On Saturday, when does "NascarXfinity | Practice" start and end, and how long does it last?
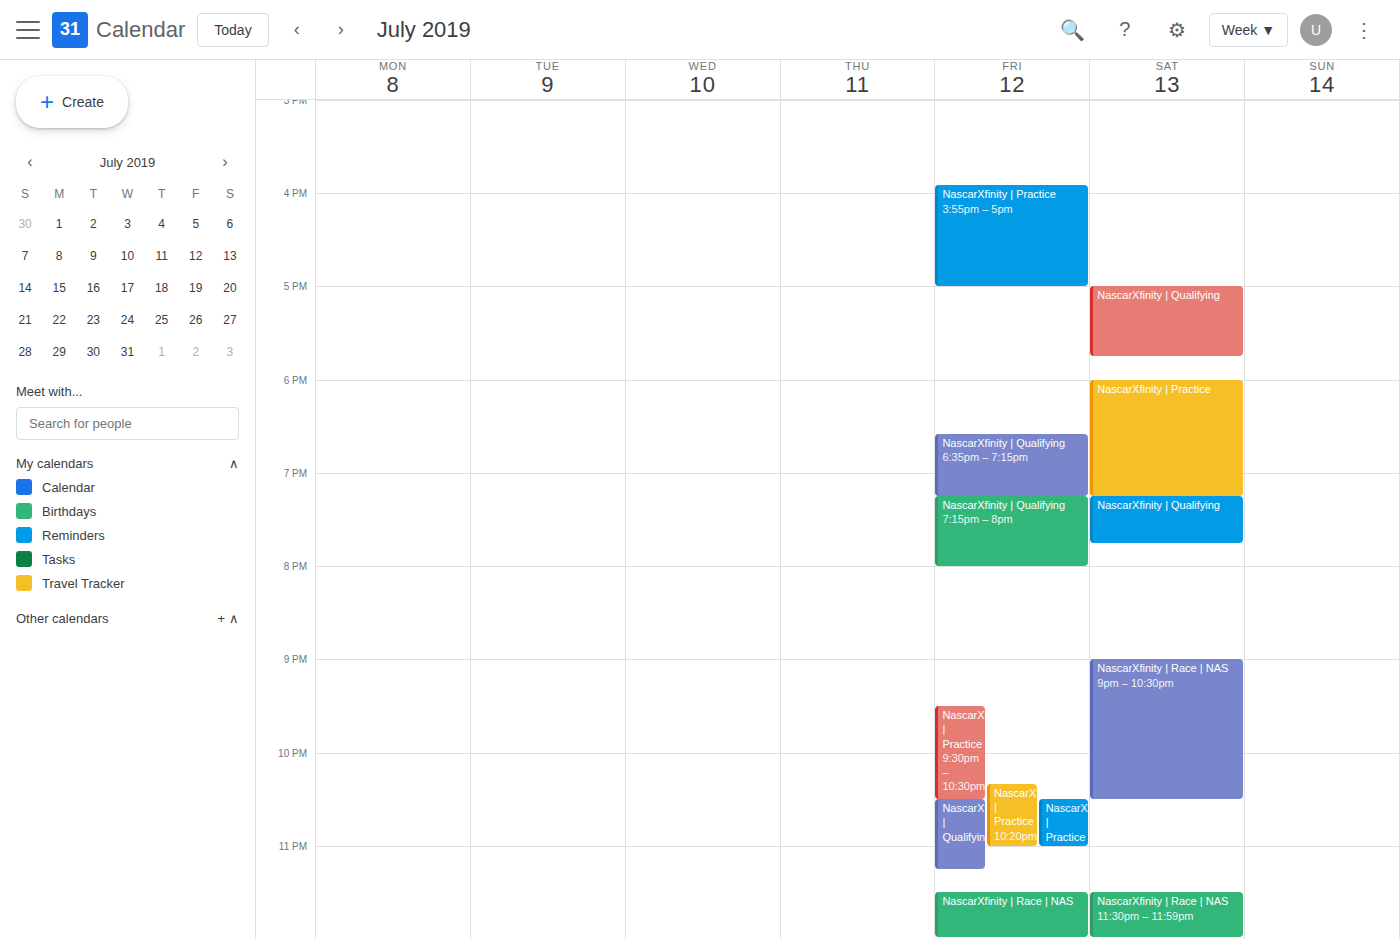
6:00 PM to 7:15 PM, 1 hour 15 minutes